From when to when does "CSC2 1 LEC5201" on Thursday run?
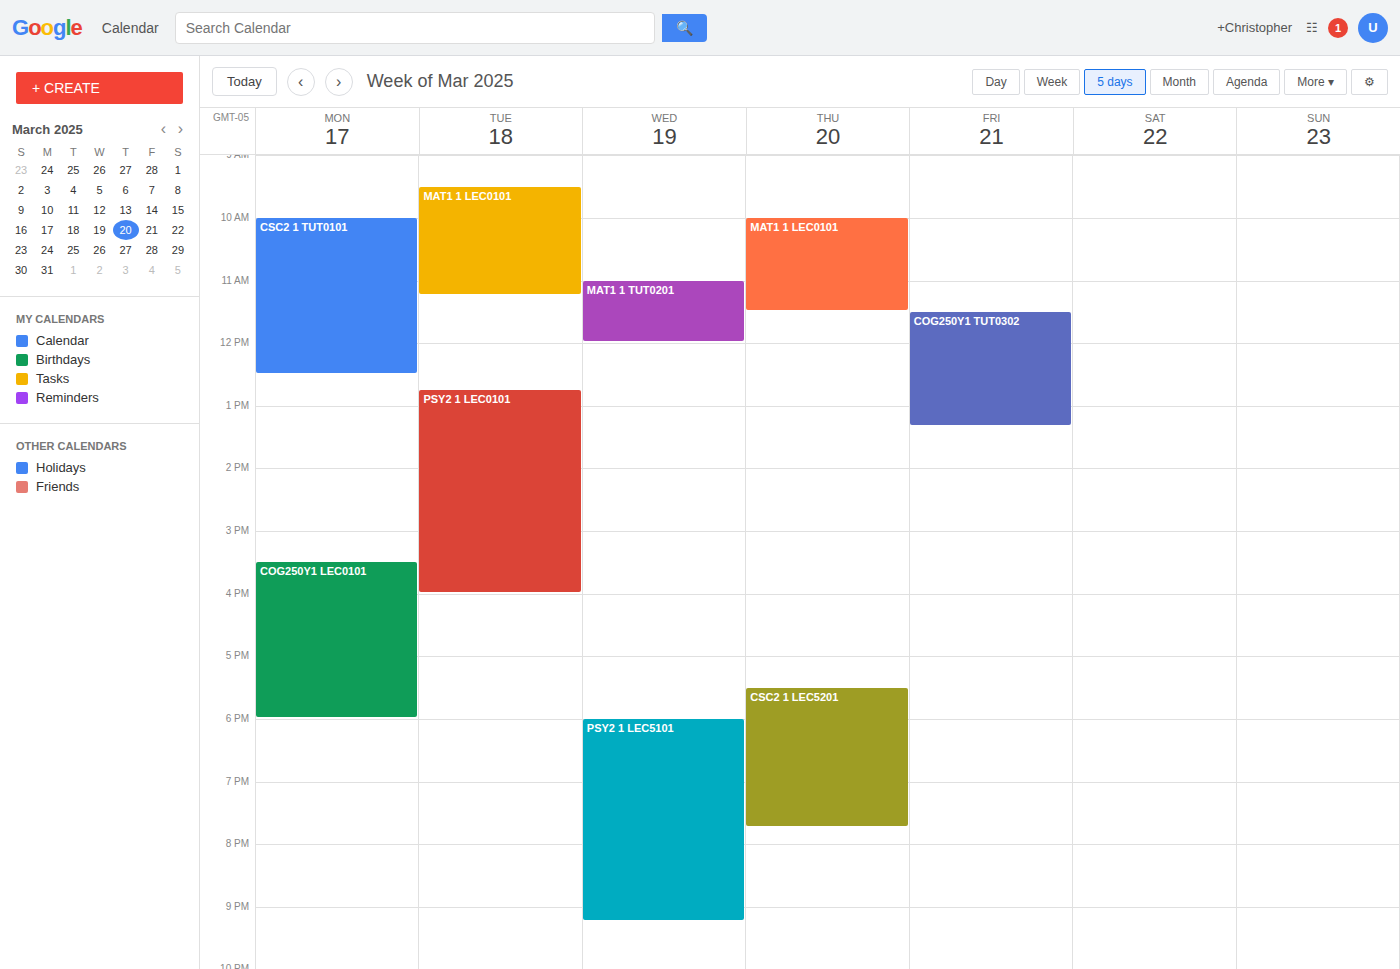
5:30 PM to 7:45 PM